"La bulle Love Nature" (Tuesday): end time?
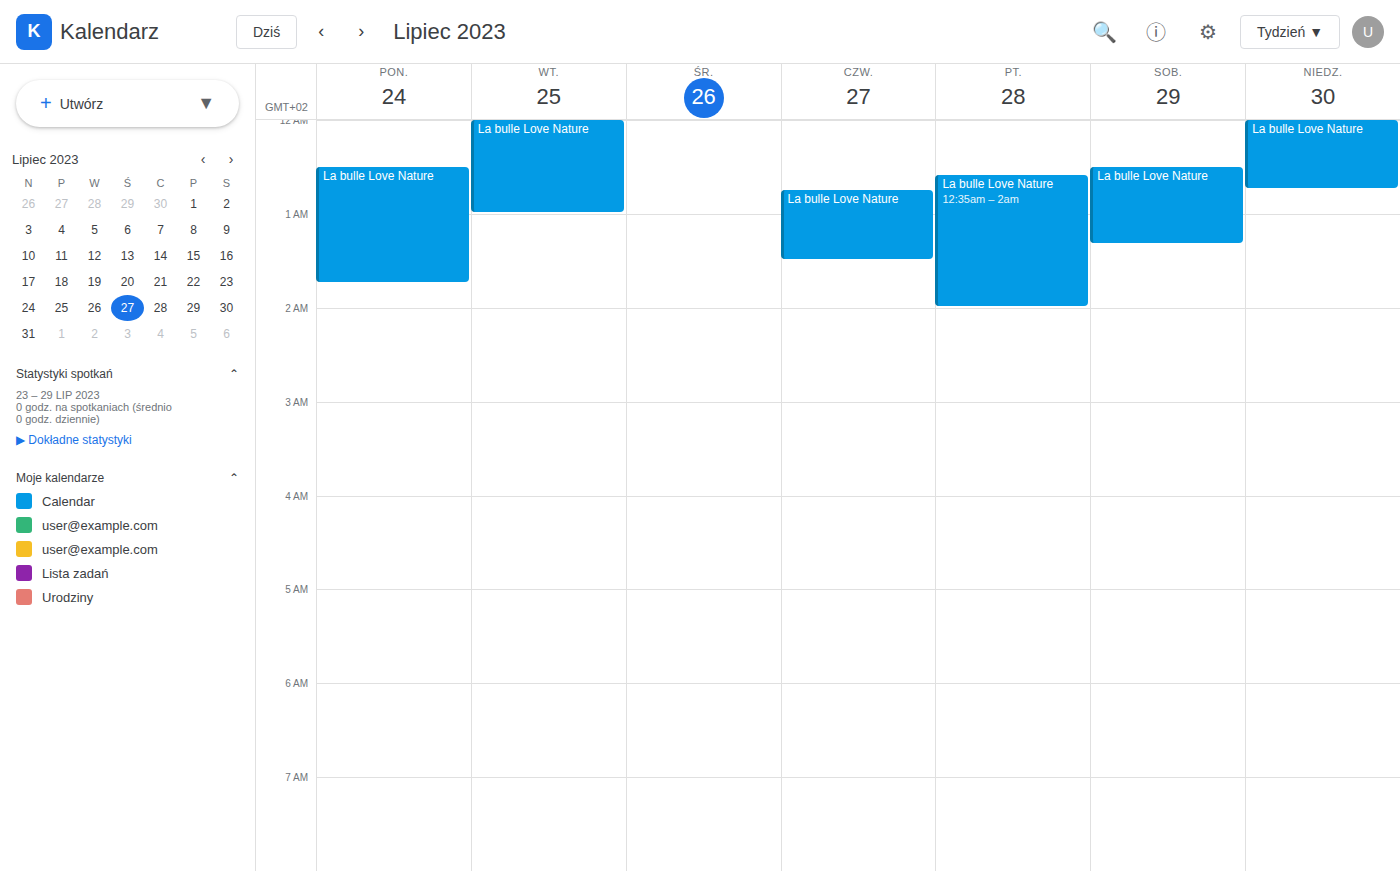
01:00